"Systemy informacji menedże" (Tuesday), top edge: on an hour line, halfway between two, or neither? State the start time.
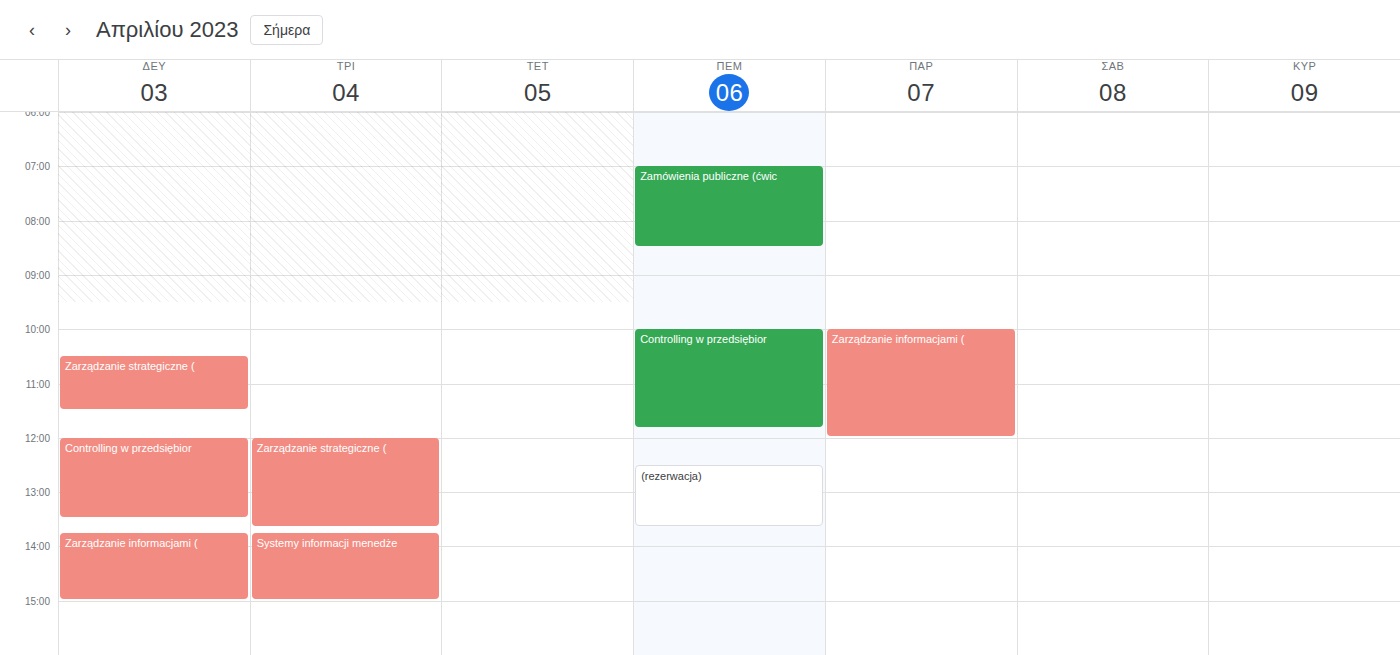
13:45 -- neither: three quarters of the way from the 13:00 line to the 14:00 line.